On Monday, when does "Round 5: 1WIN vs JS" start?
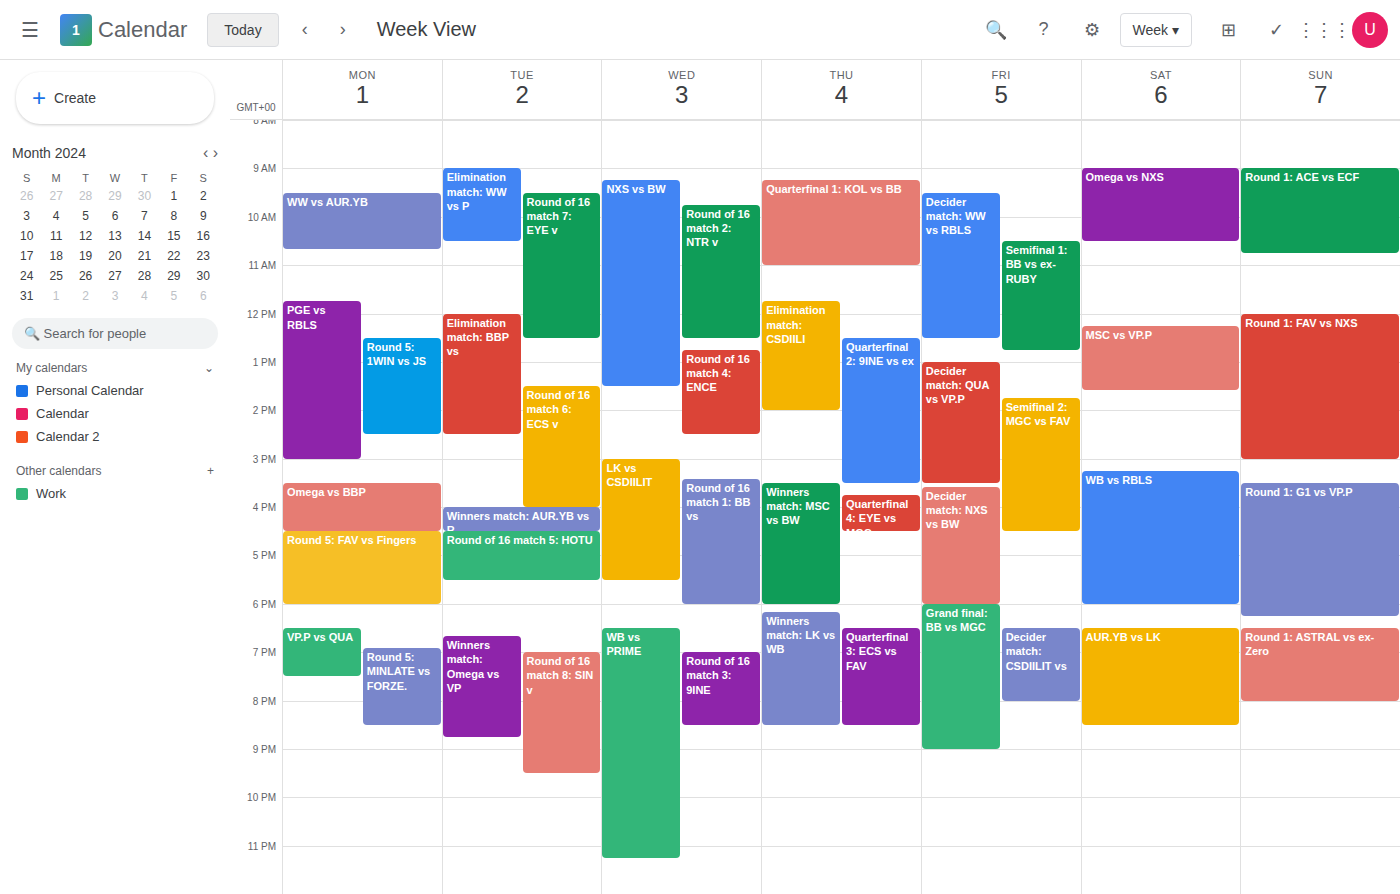
12:30